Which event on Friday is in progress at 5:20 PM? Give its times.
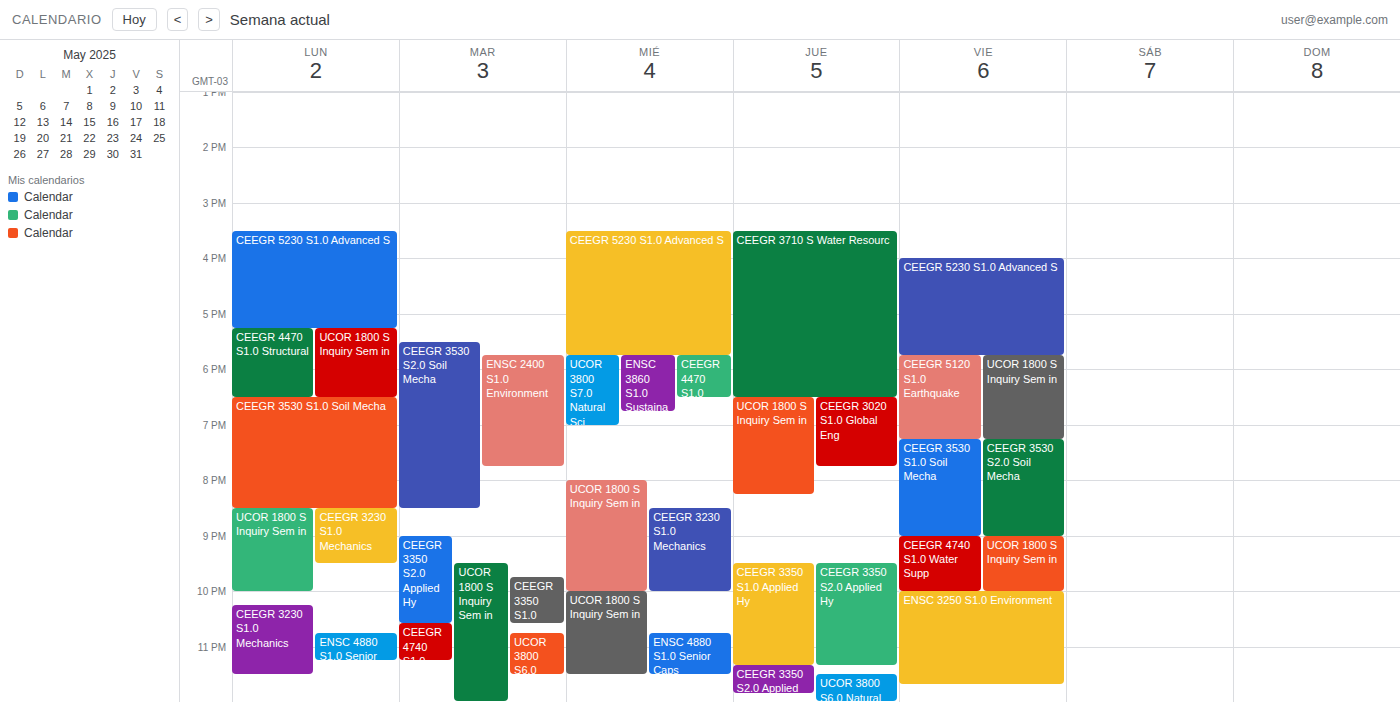
"CEEGR 5230 S1.0 Advanced S", 4:00 PM to 5:45 PM